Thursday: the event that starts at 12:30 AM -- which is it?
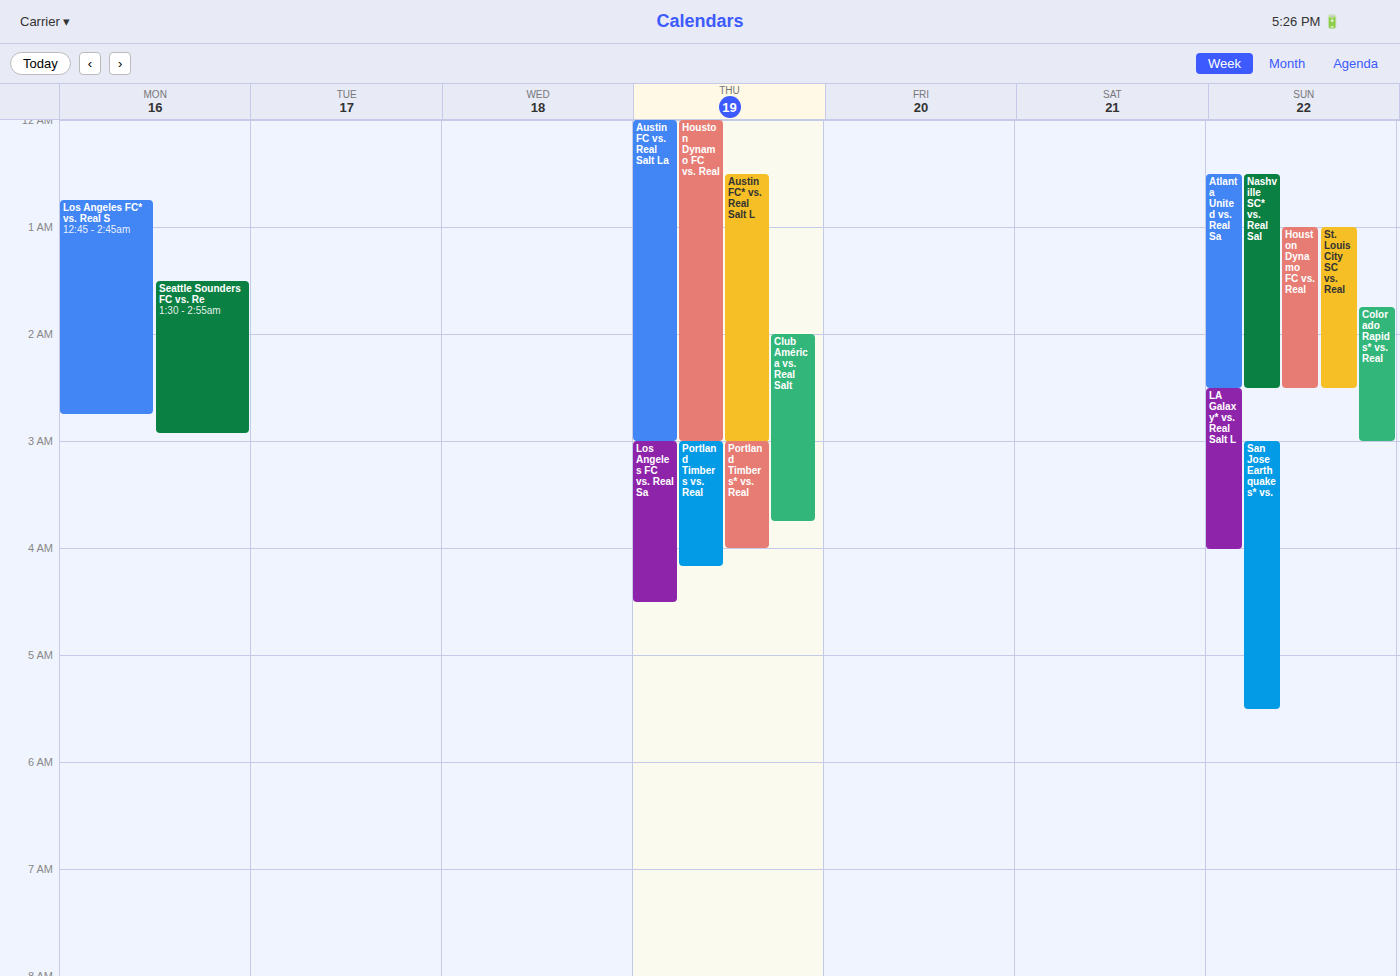
"Austin FC* vs. Real Salt L"